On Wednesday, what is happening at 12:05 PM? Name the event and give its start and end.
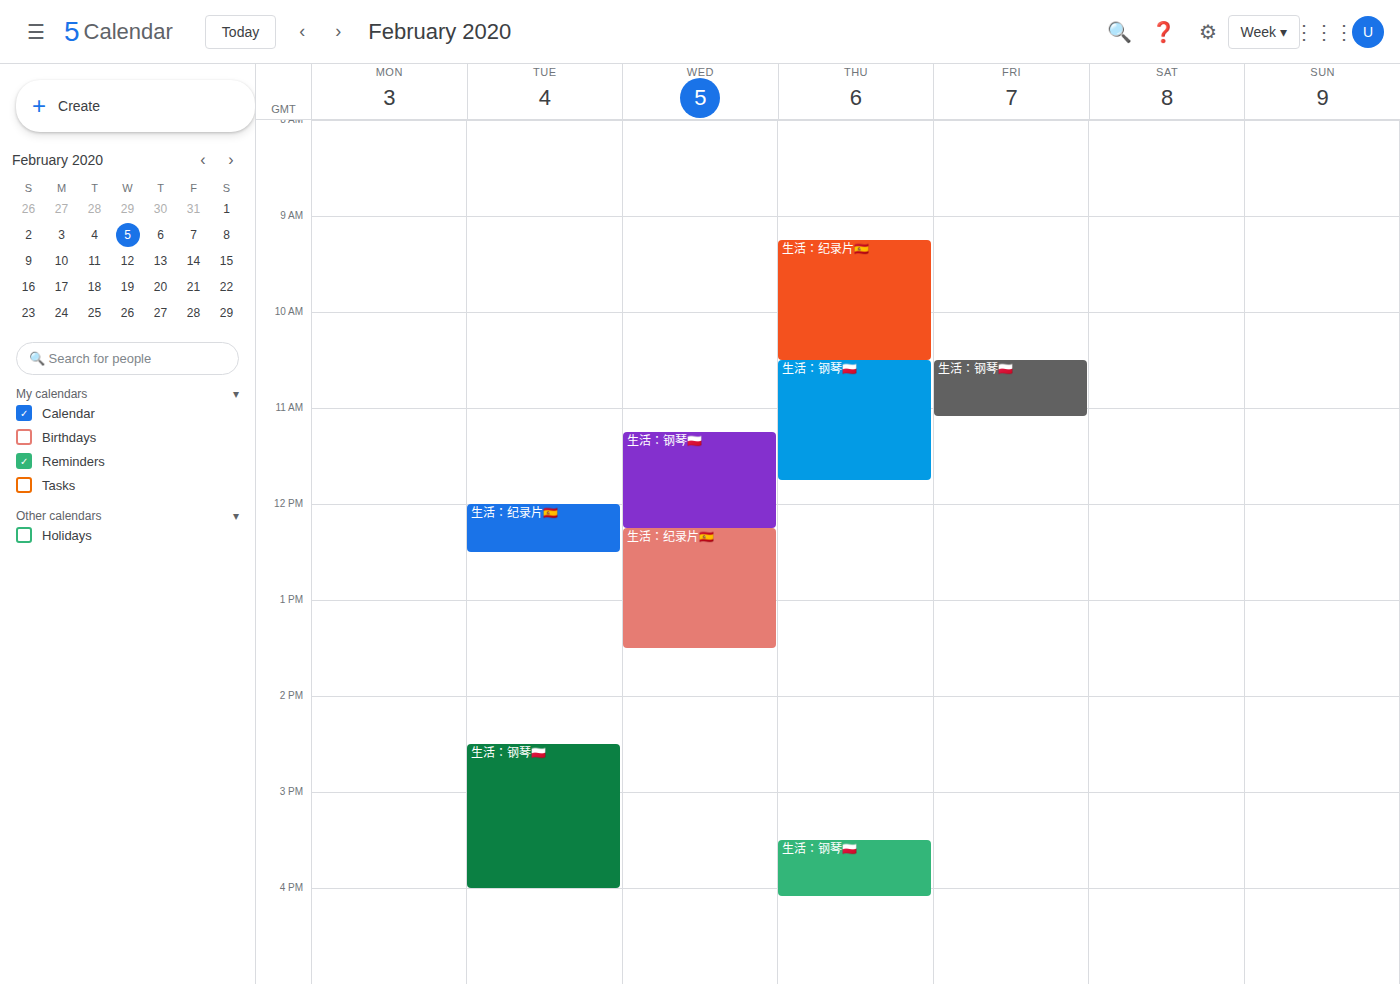
"生活：钢琴🇵🇱", 11:15 AM to 12:15 PM